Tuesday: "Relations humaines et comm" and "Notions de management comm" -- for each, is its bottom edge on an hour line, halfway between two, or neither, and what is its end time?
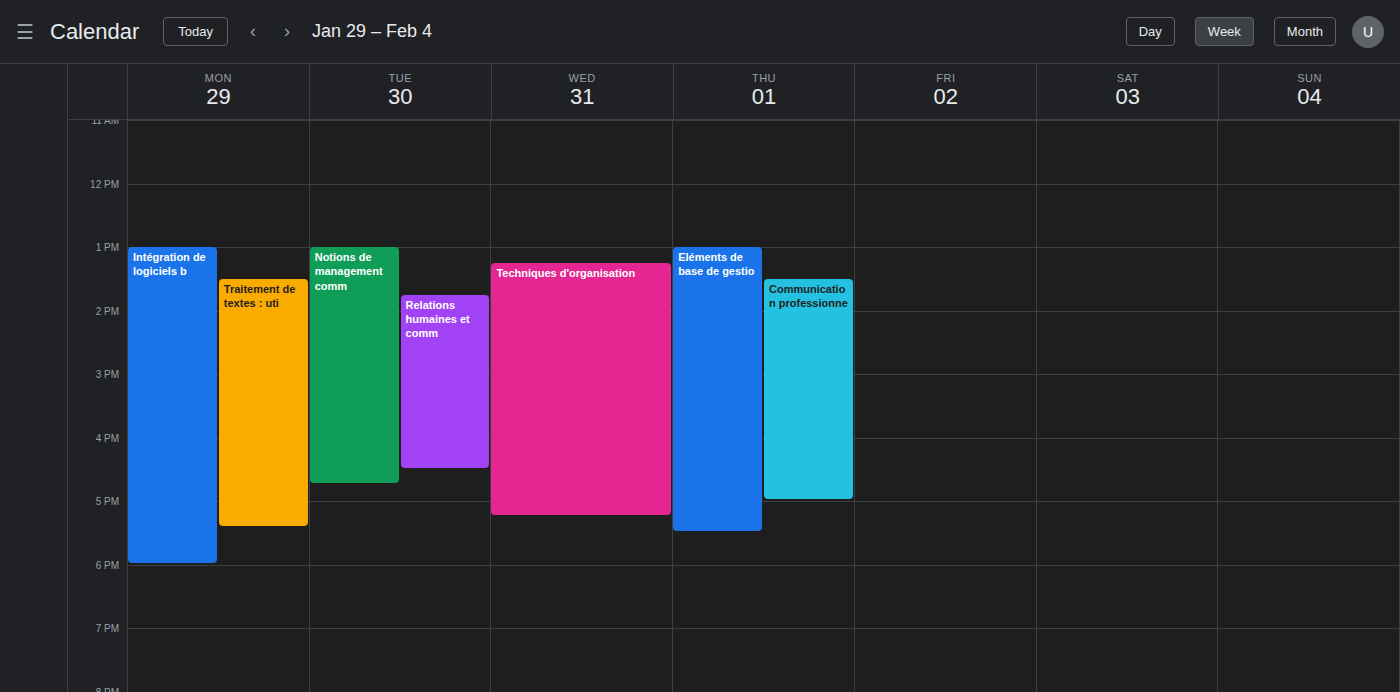
"Relations humaines et comm": 4:30 PM, halfway between the 4 PM and 5 PM lines. "Notions de management comm": 4:45 PM, neither: three quarters of the way from the 4 PM line to the 5 PM line.